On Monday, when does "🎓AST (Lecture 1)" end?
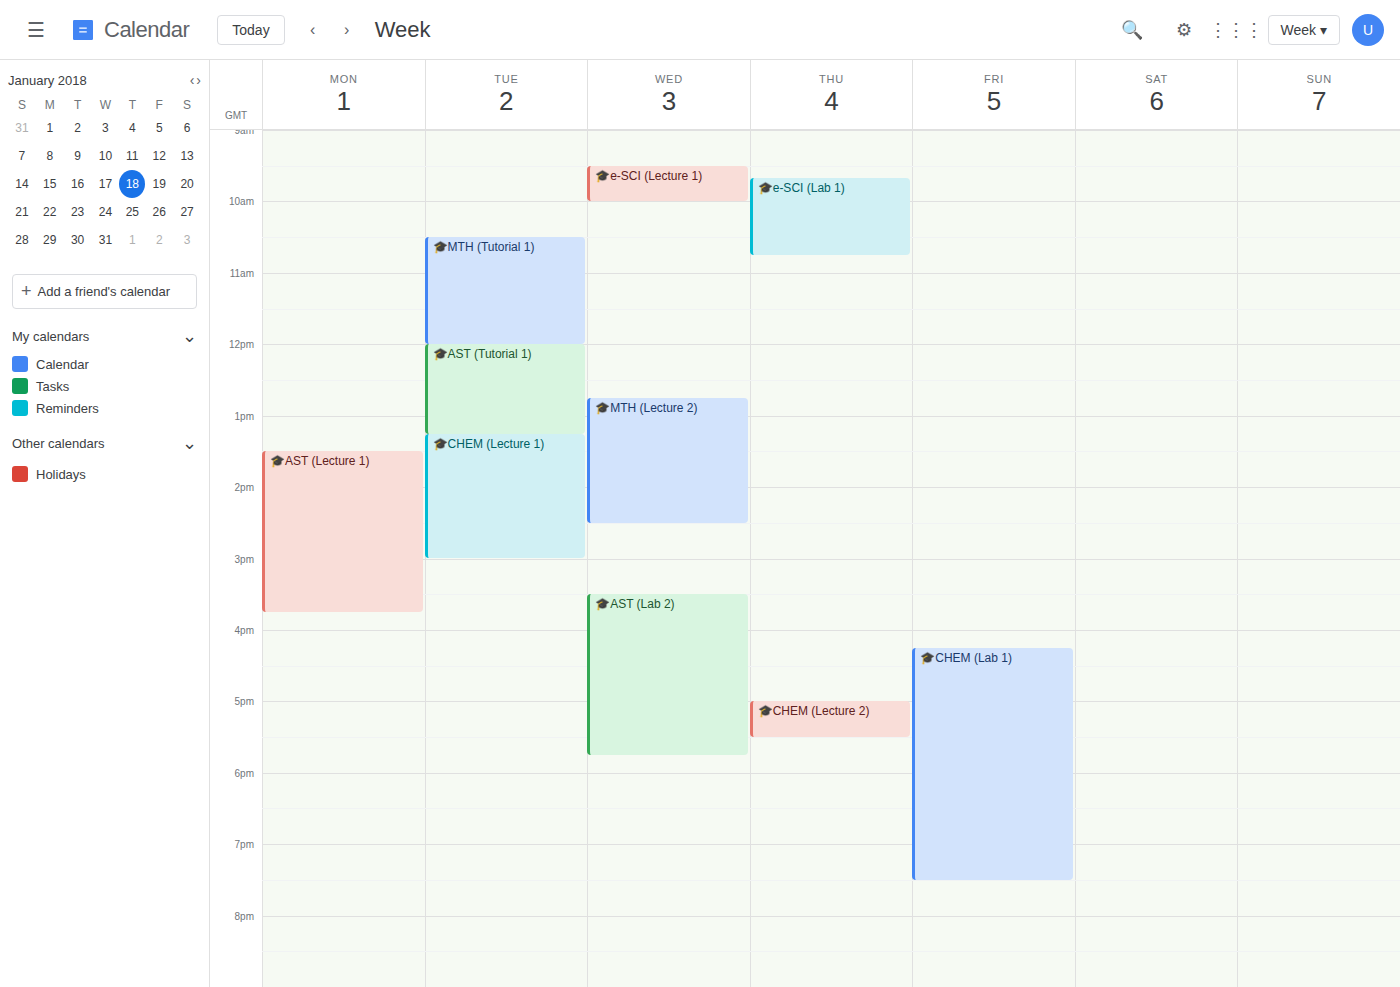
15:45